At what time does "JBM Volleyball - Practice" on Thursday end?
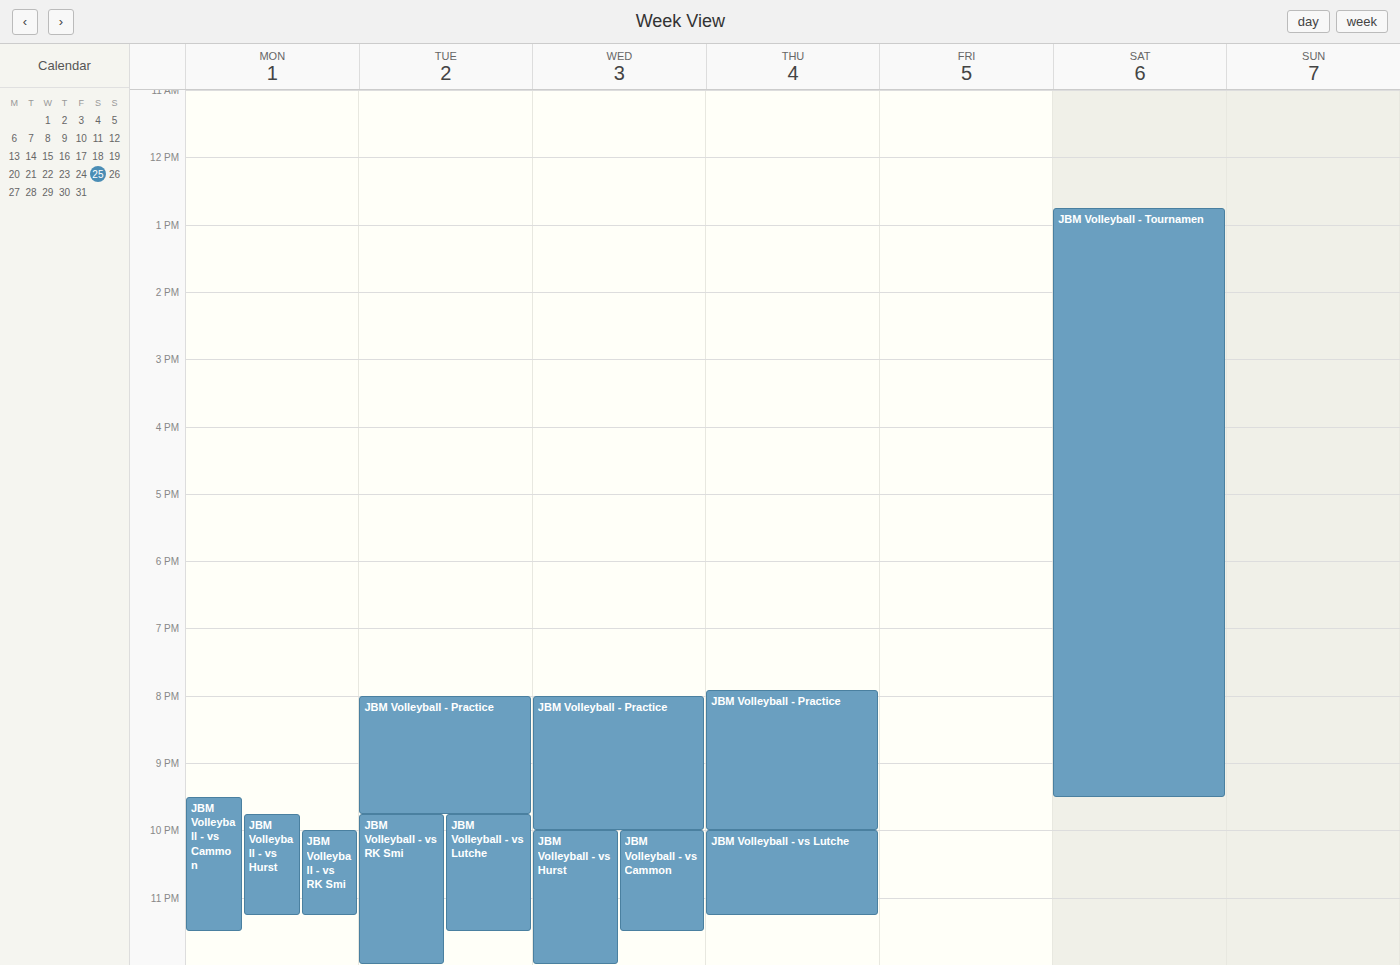
10:00 PM